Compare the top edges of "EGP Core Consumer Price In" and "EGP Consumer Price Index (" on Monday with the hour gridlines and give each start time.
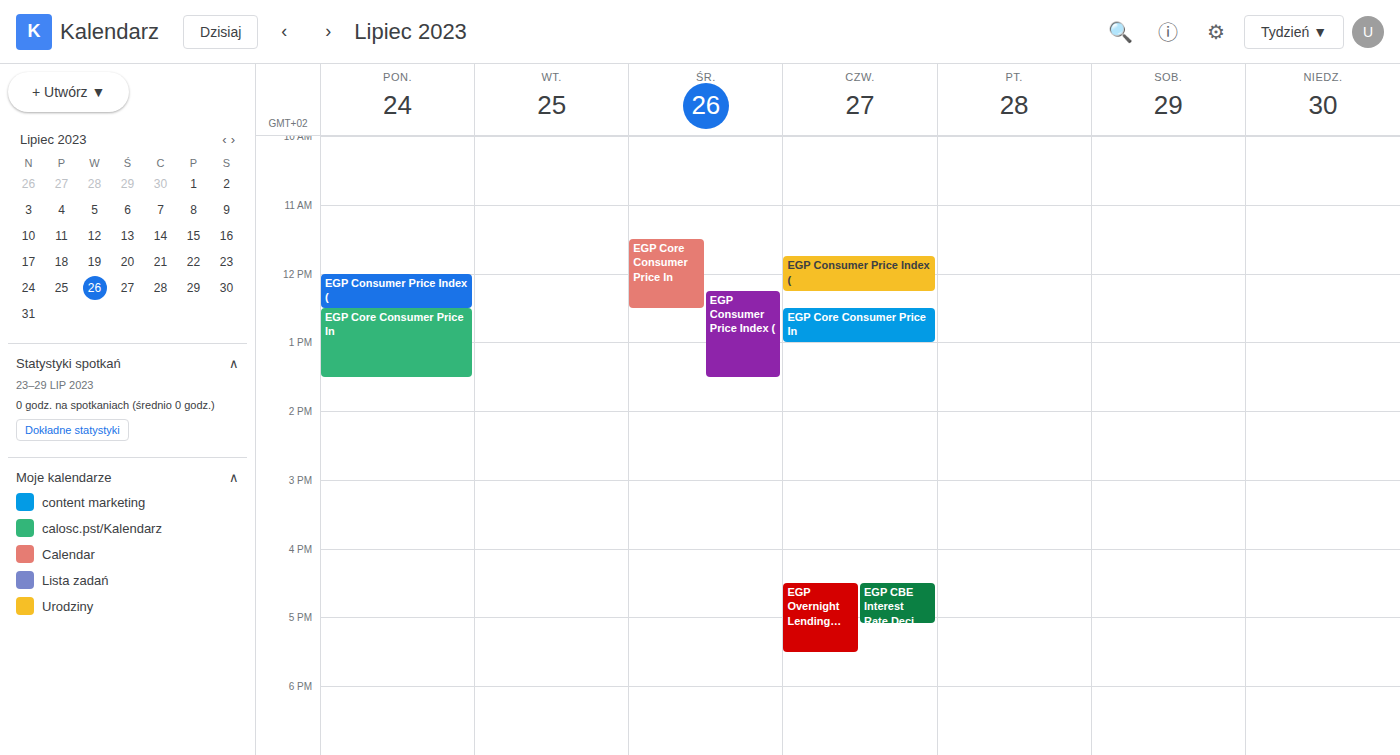
"EGP Core Consumer Price In": 12:30, halfway between the 12:00 and 13:00 lines. "EGP Consumer Price Index (": 12:00, exactly on the 12:00 line.